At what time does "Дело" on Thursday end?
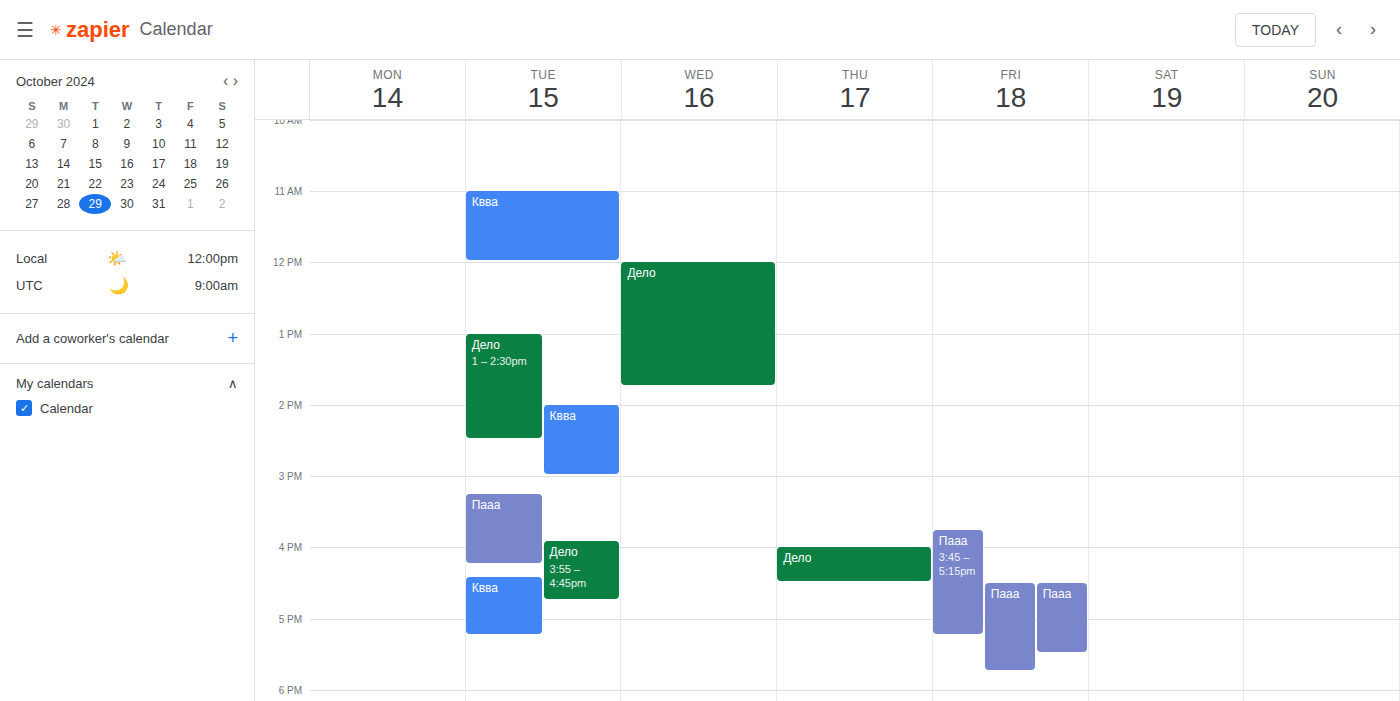
4:30 PM